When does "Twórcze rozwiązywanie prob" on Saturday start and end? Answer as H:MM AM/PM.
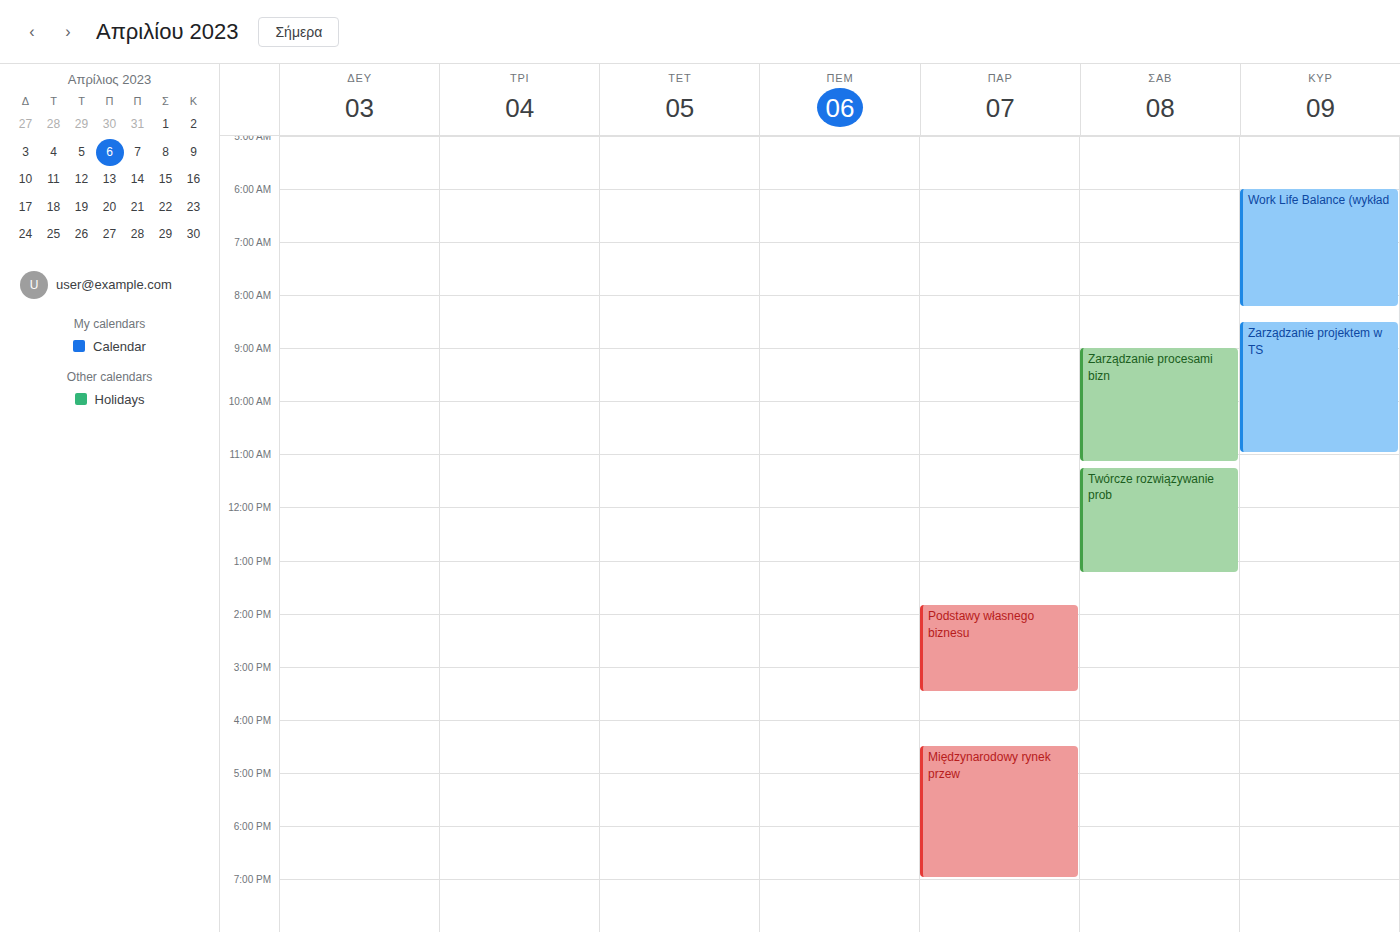
11:15 AM to 1:15 PM